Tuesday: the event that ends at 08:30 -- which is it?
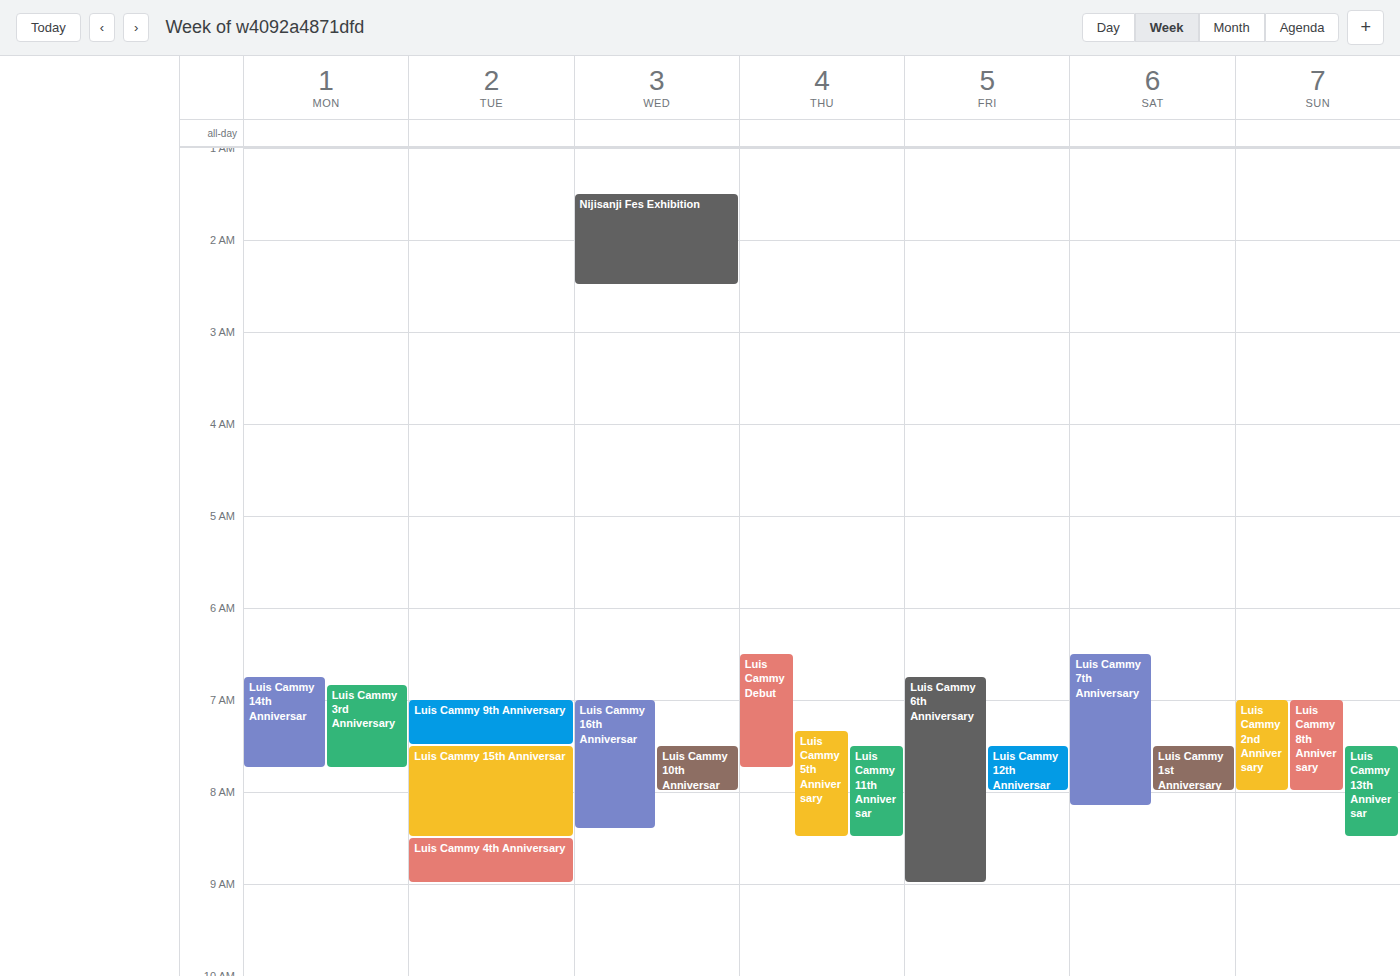
"Luis Cammy 15th Anniversar"